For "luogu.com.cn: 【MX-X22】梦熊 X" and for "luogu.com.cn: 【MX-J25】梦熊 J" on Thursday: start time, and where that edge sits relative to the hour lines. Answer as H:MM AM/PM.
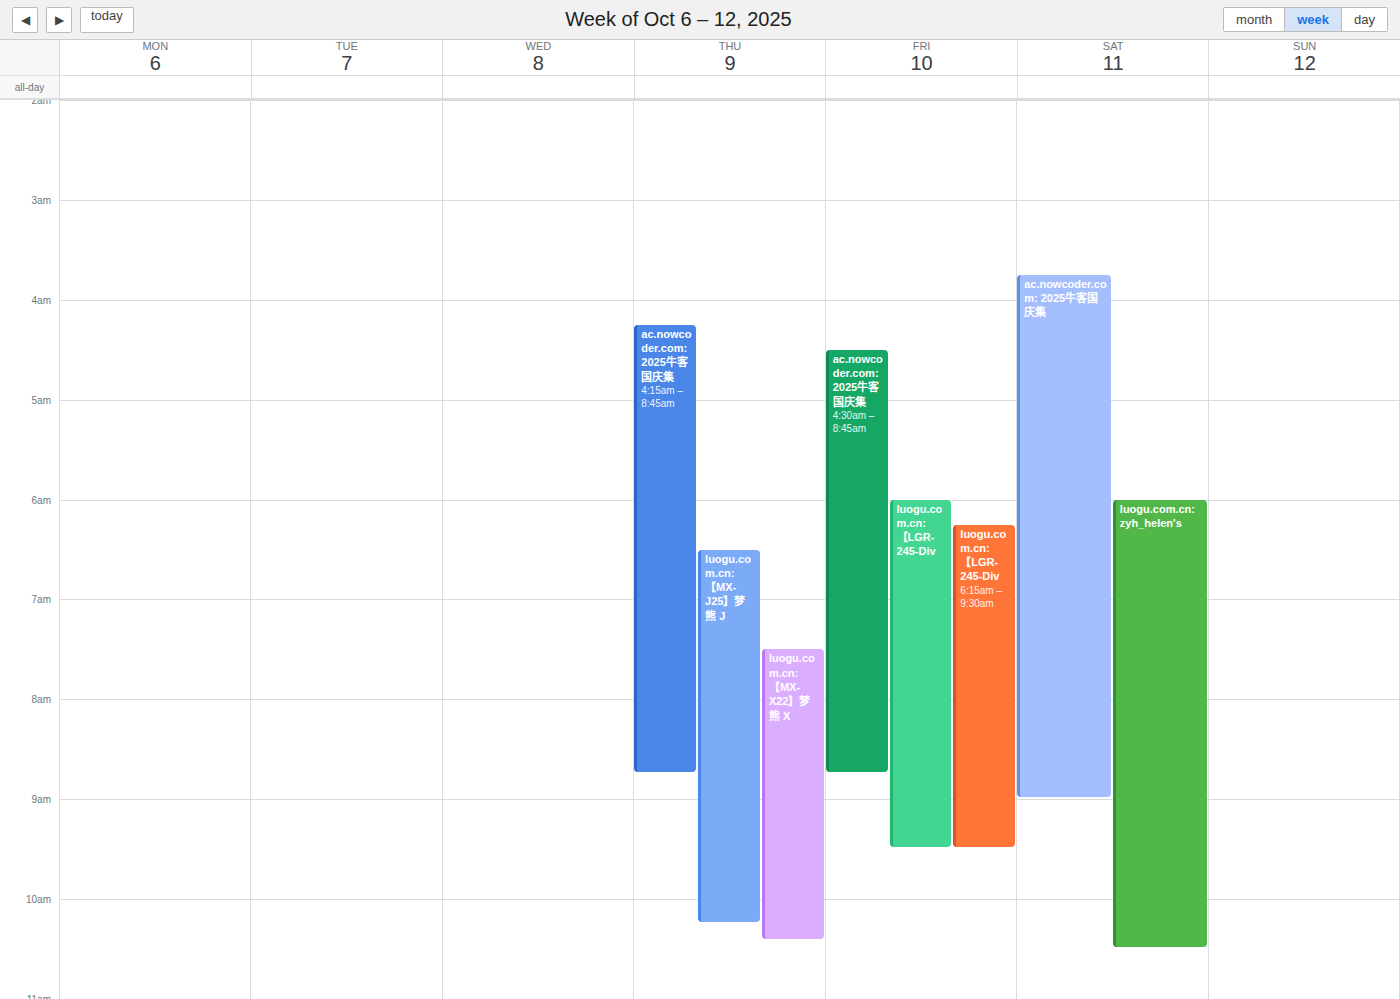
"luogu.com.cn: 【MX-X22】梦熊 X": 7:30 AM, halfway between the 7 AM and 8 AM lines. "luogu.com.cn: 【MX-J25】梦熊 J": 6:30 AM, halfway between the 6 AM and 7 AM lines.